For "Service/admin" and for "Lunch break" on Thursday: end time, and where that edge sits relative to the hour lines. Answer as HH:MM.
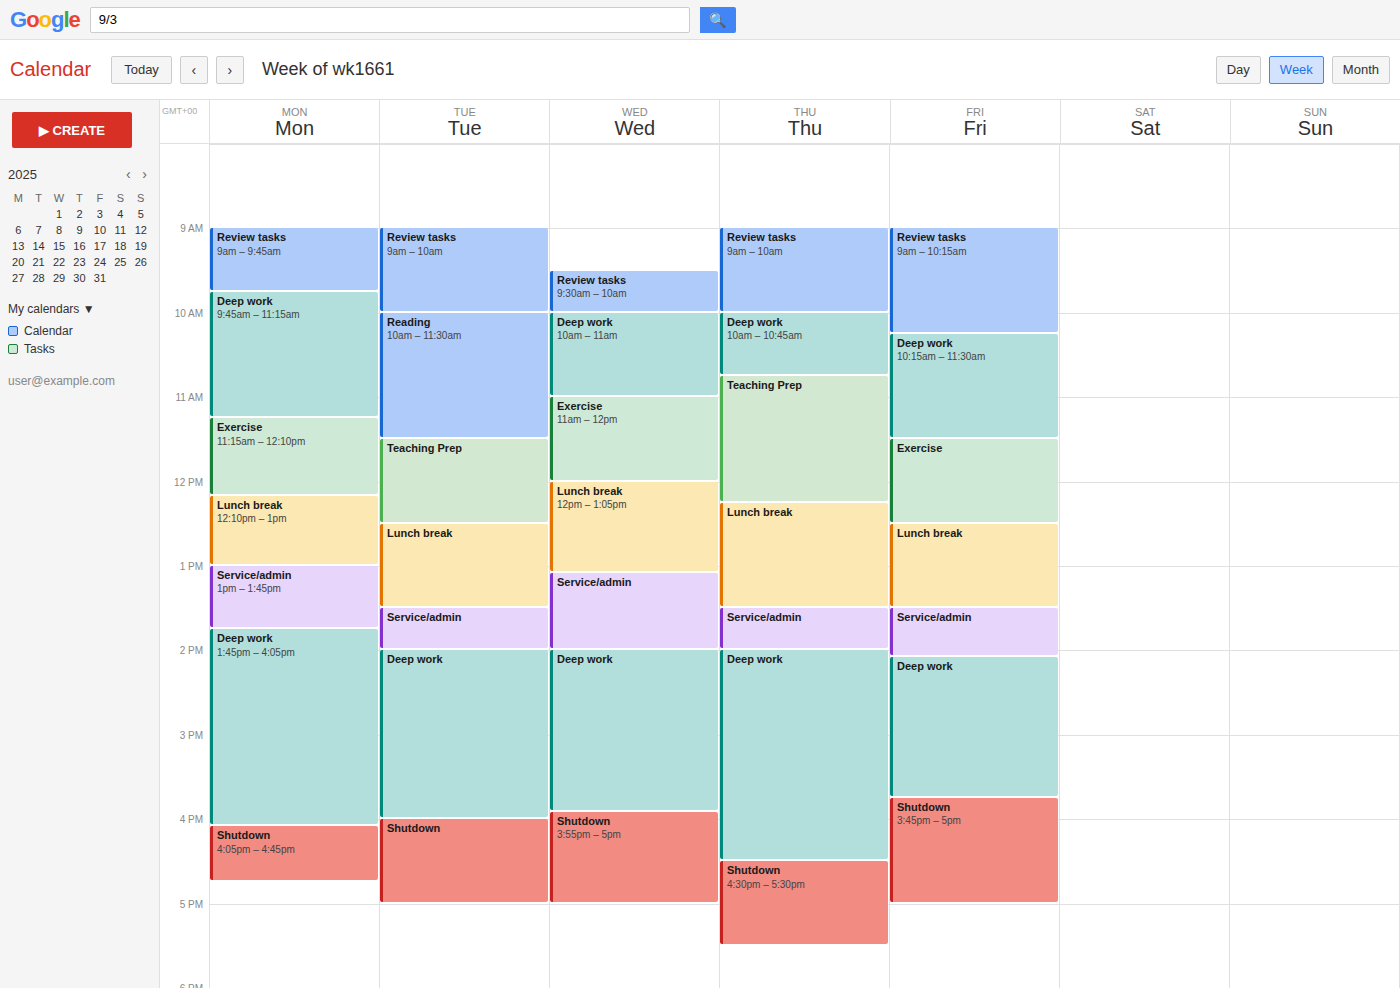
"Service/admin": 14:00, exactly on the 14:00 line. "Lunch break": 13:30, halfway between the 13:00 and 14:00 lines.